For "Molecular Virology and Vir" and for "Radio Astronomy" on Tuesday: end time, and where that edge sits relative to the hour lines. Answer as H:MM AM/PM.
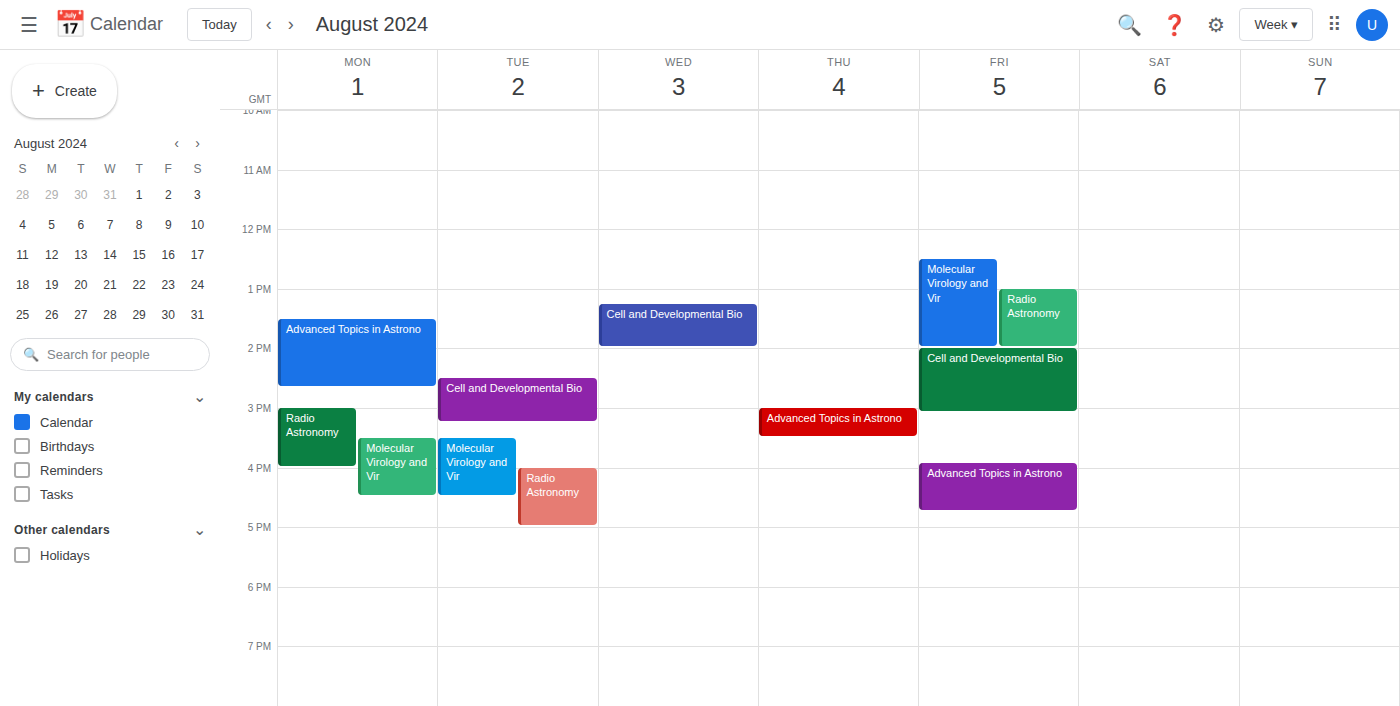
"Molecular Virology and Vir": 4:30 PM, halfway between the 4 PM and 5 PM lines. "Radio Astronomy": 5:00 PM, exactly on the 5 PM line.